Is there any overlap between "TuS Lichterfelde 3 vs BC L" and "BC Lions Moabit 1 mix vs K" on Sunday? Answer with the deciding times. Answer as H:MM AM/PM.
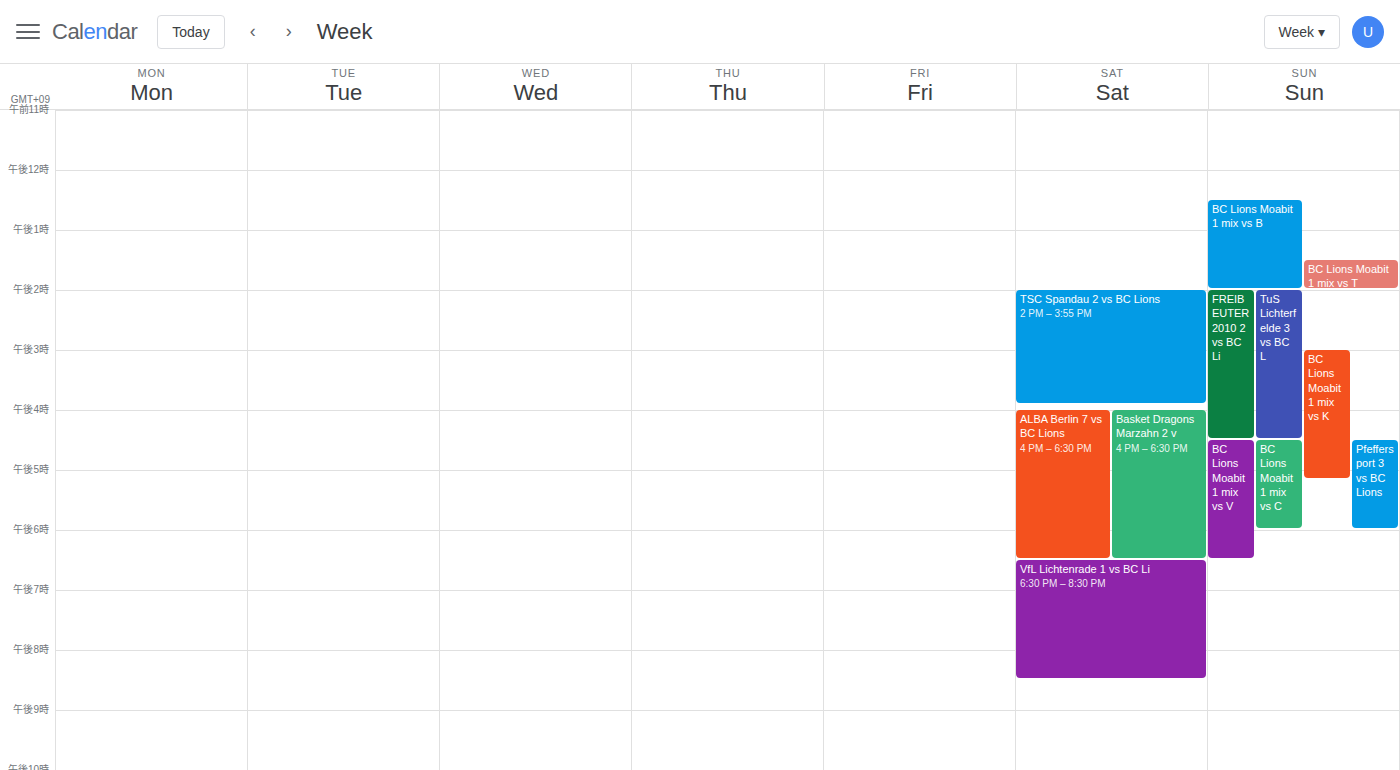
"BC Lions Moabit 1 mix vs K" starts at 3:00 PM, before "TuS Lichterfelde 3 vs BC L" ends at 4:30 PM -- they overlap.